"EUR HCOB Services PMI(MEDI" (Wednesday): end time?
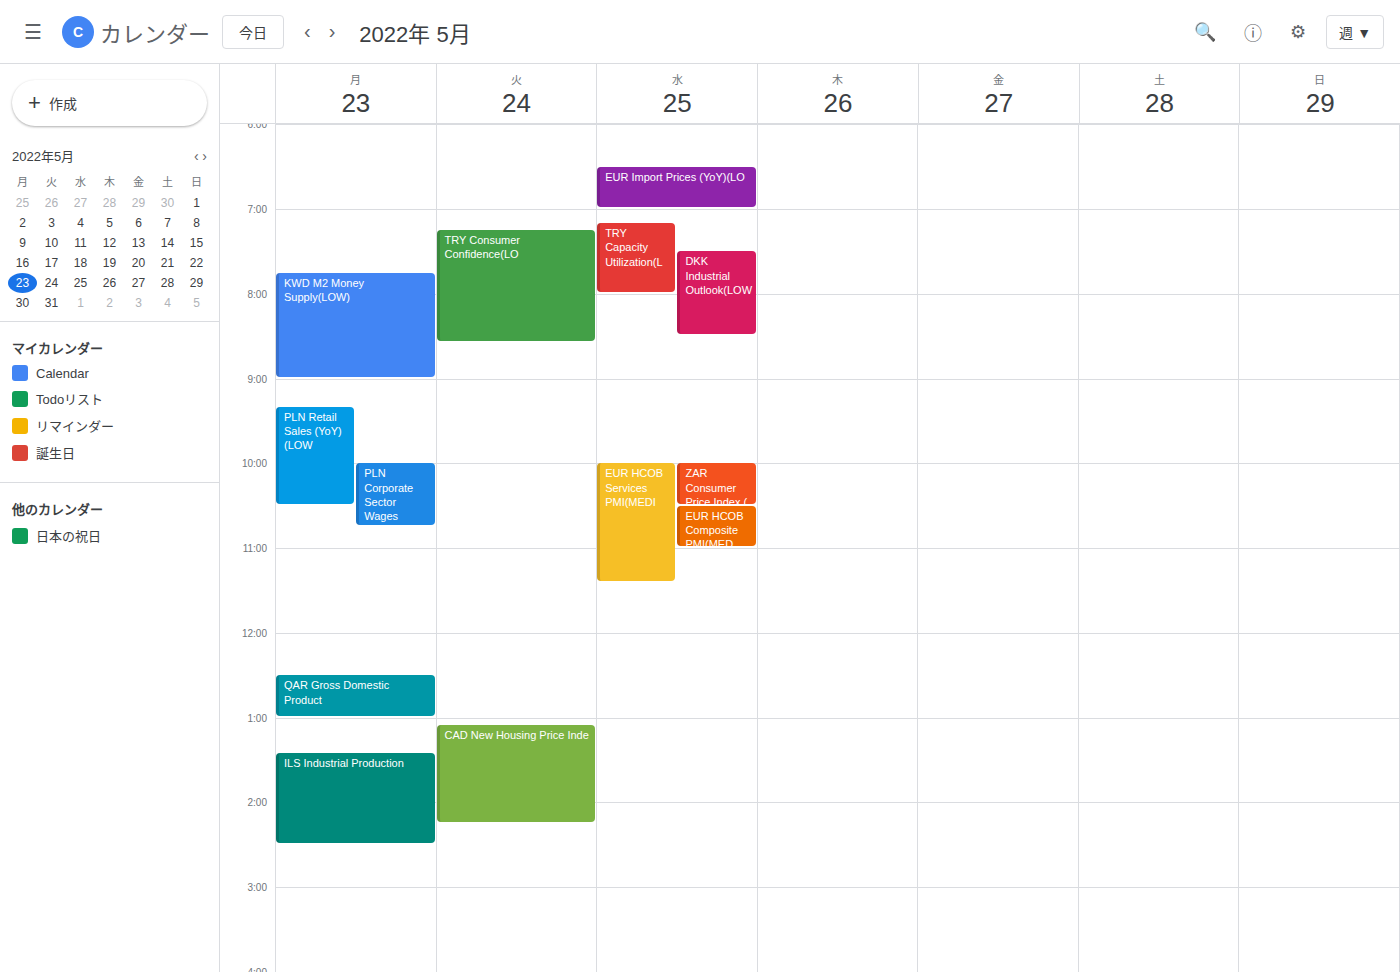
11:25